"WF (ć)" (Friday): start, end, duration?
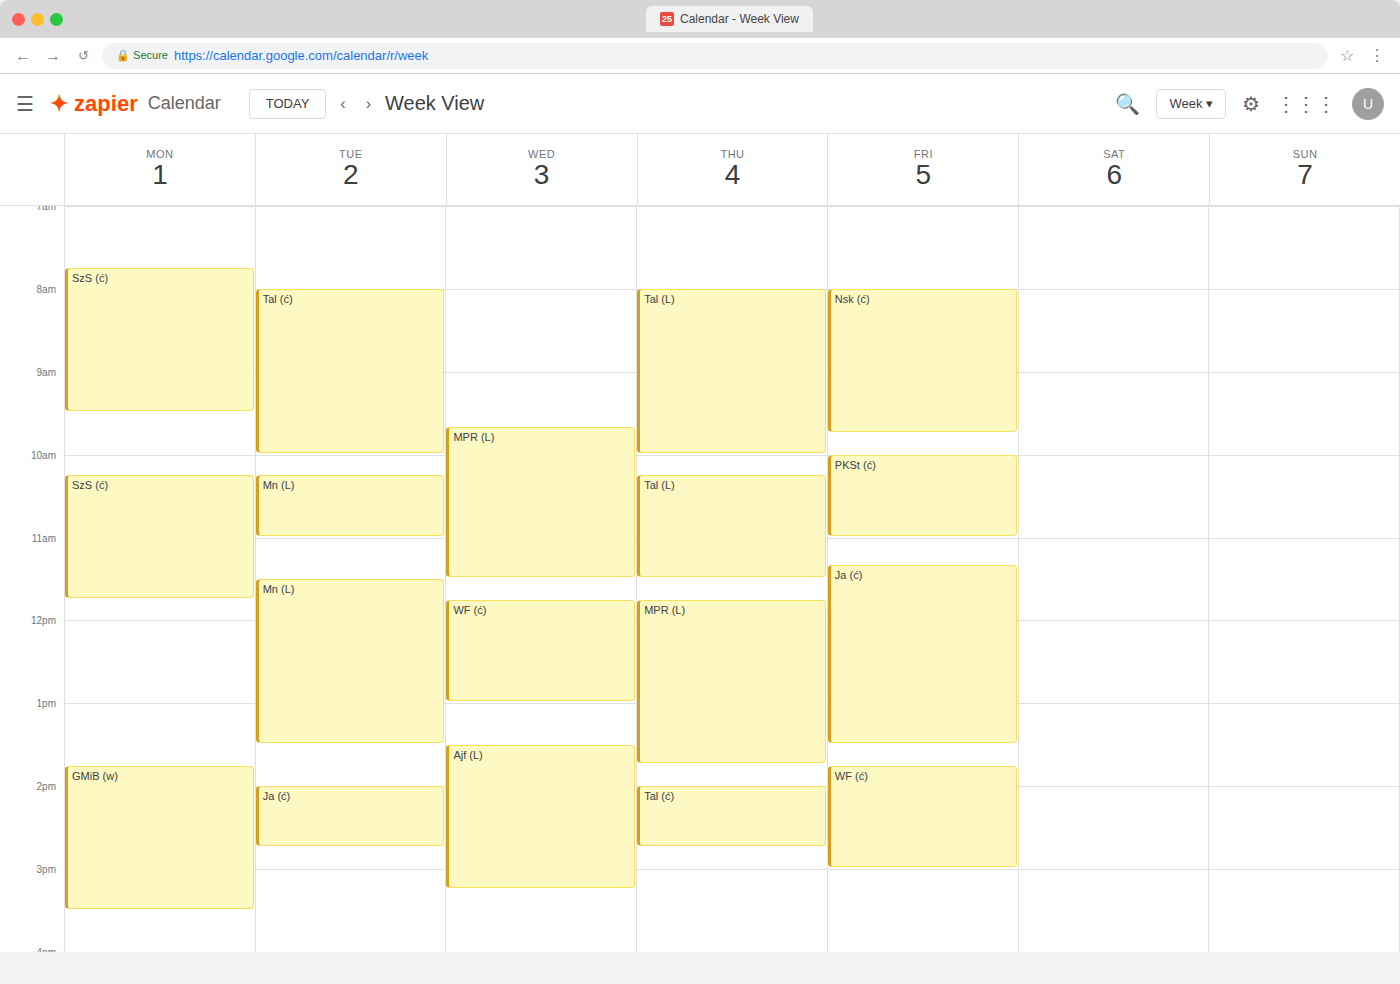
1:45 PM to 3:00 PM, 1 hour 15 minutes